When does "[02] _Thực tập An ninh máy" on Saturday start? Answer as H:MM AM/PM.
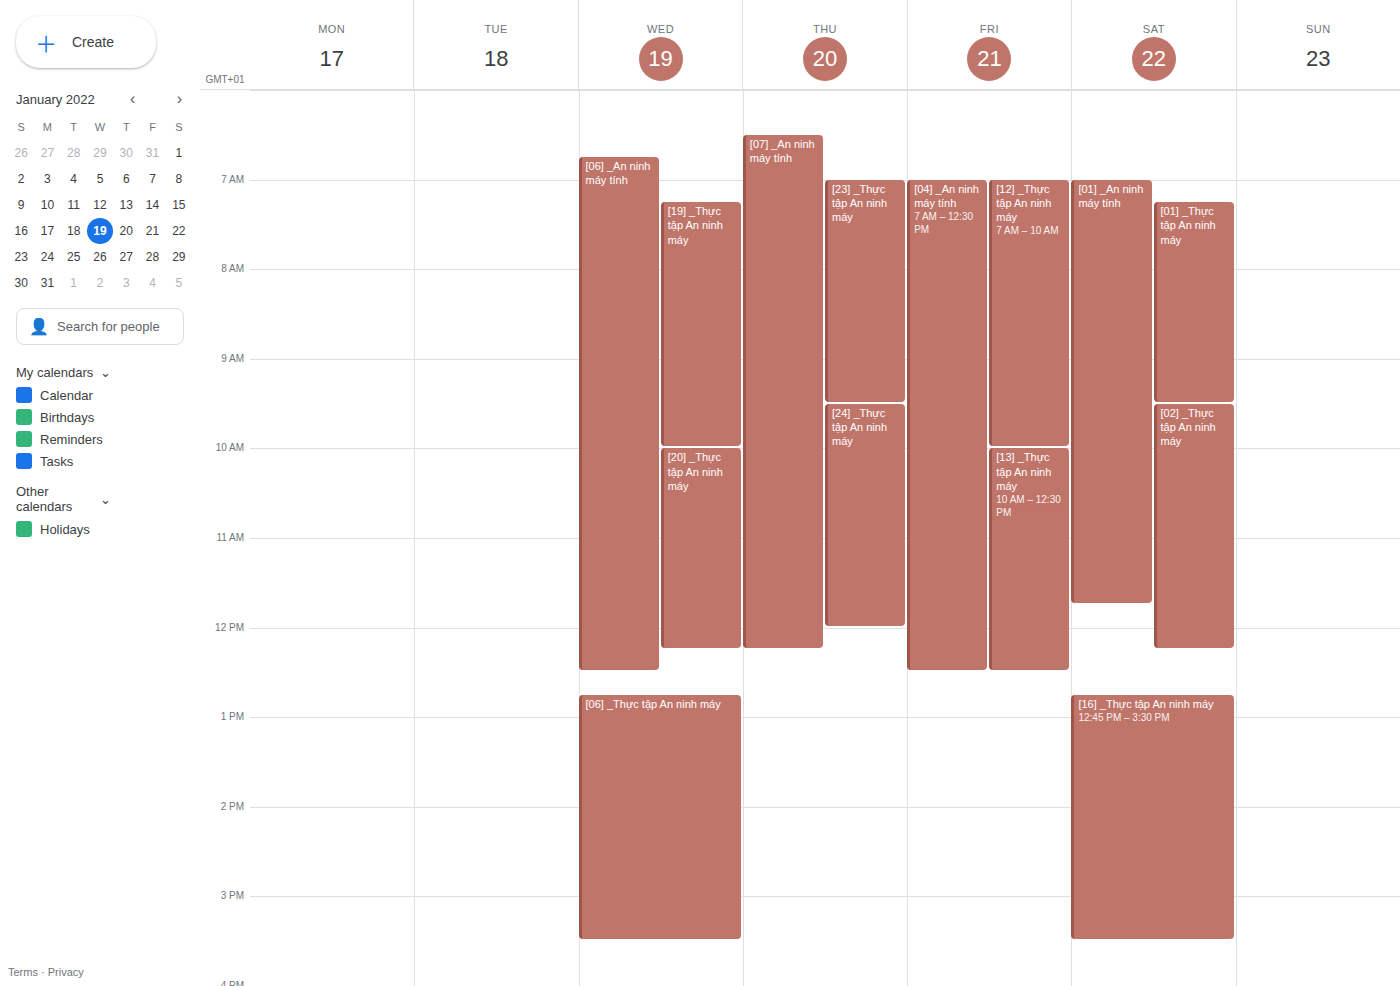
9:30 AM